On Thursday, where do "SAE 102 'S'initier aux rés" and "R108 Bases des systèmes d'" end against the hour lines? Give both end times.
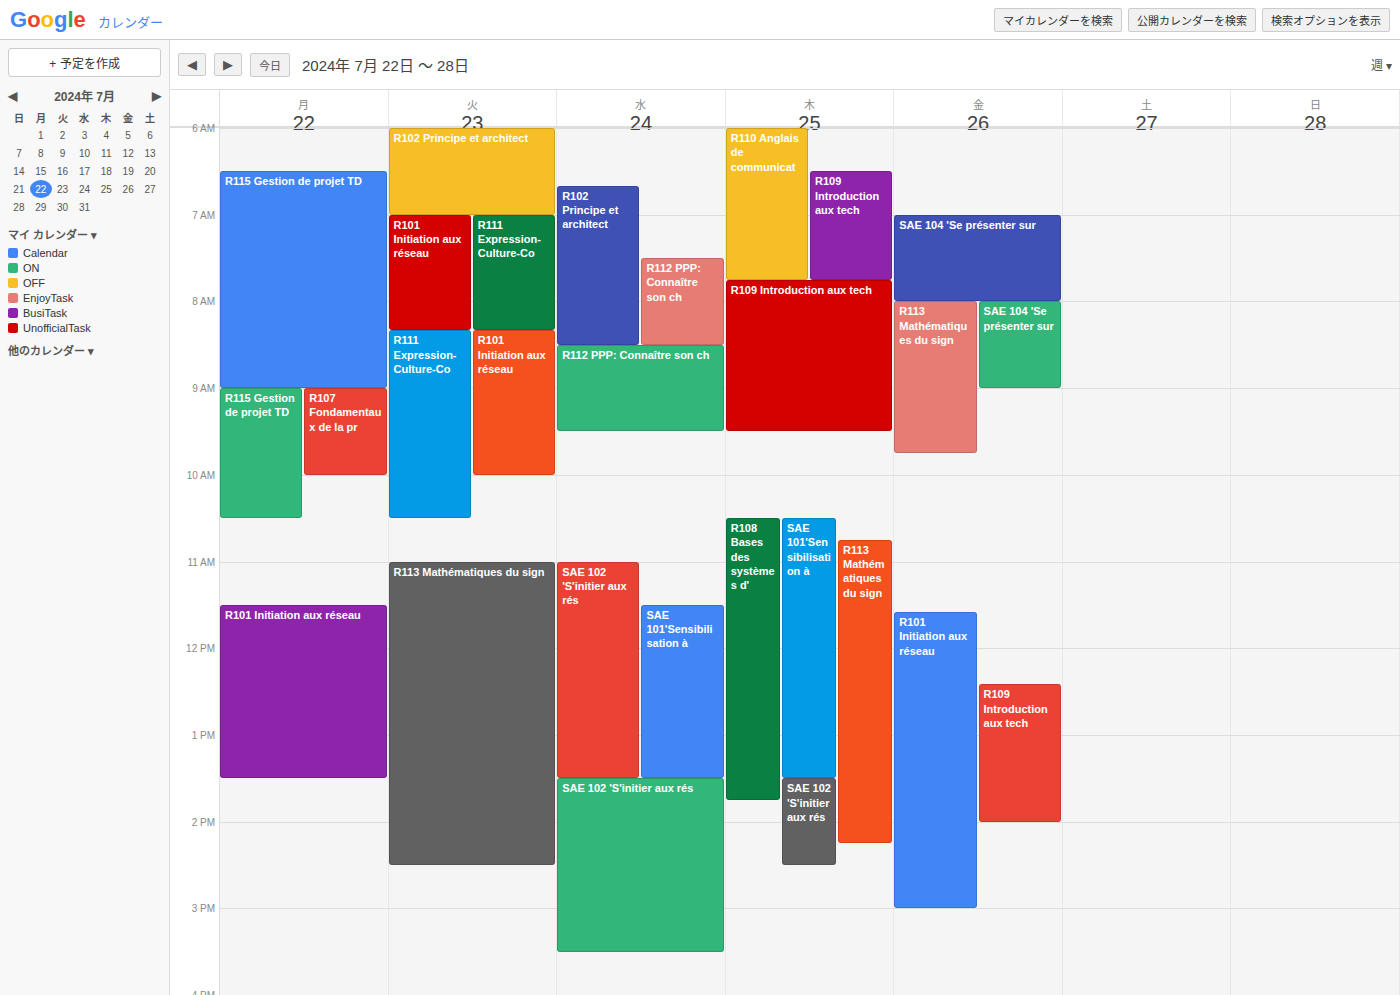
"SAE 102 'S'initier aux rés": 2:30 PM, halfway between the 2 PM and 3 PM lines. "R108 Bases des systèmes d'": 1:45 PM, neither: three quarters of the way from the 1 PM line to the 2 PM line.